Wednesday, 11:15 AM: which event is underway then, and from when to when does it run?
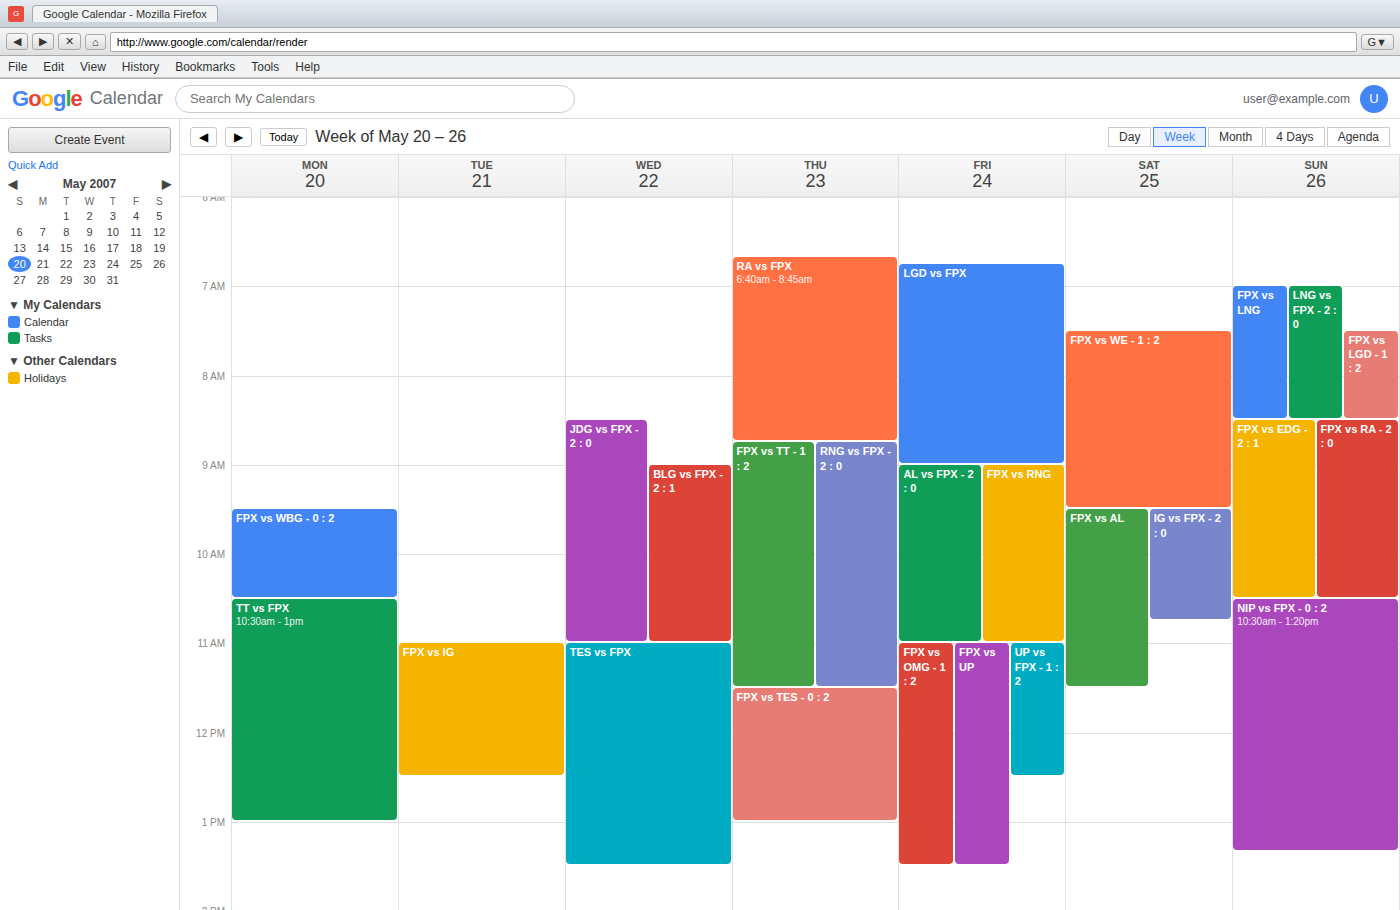
"TES vs FPX", 11:00 AM to 1:30 PM